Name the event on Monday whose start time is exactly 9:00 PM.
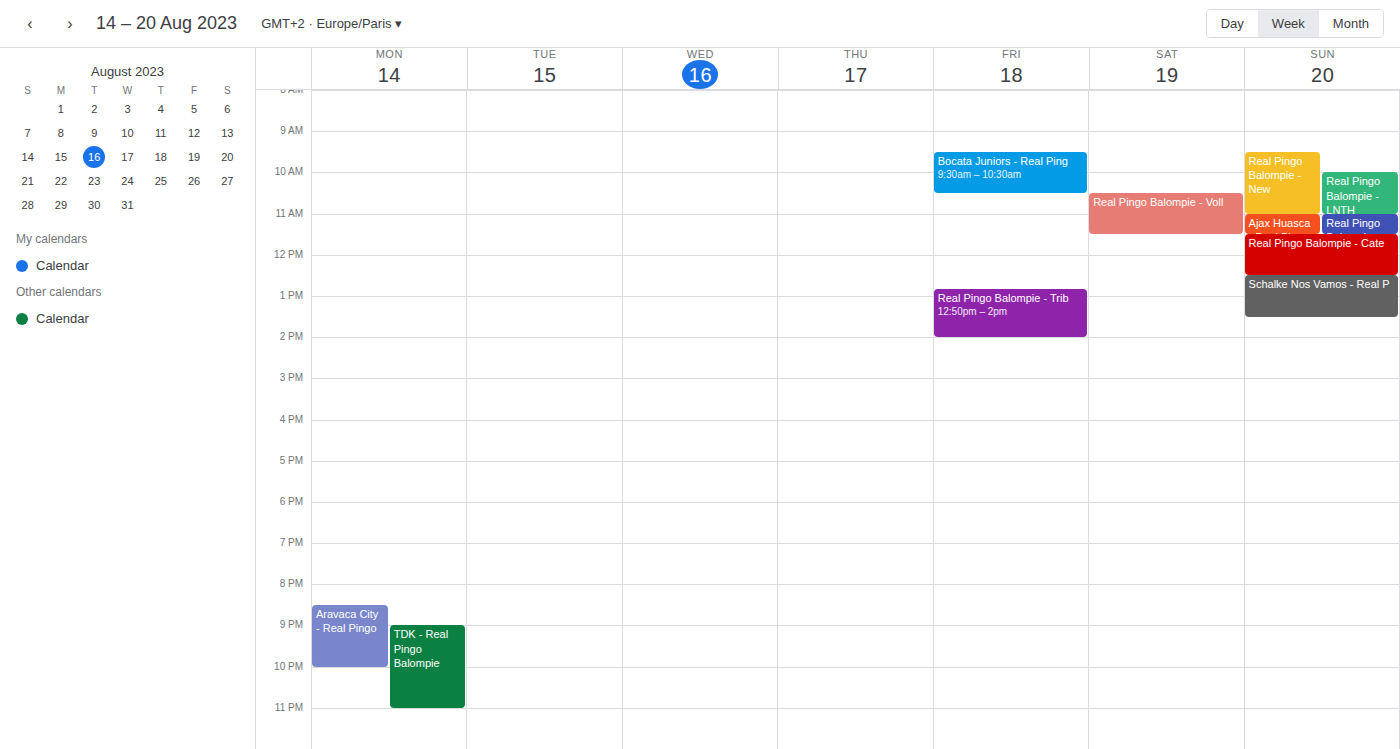
"TDK - Real Pingo Balompie"